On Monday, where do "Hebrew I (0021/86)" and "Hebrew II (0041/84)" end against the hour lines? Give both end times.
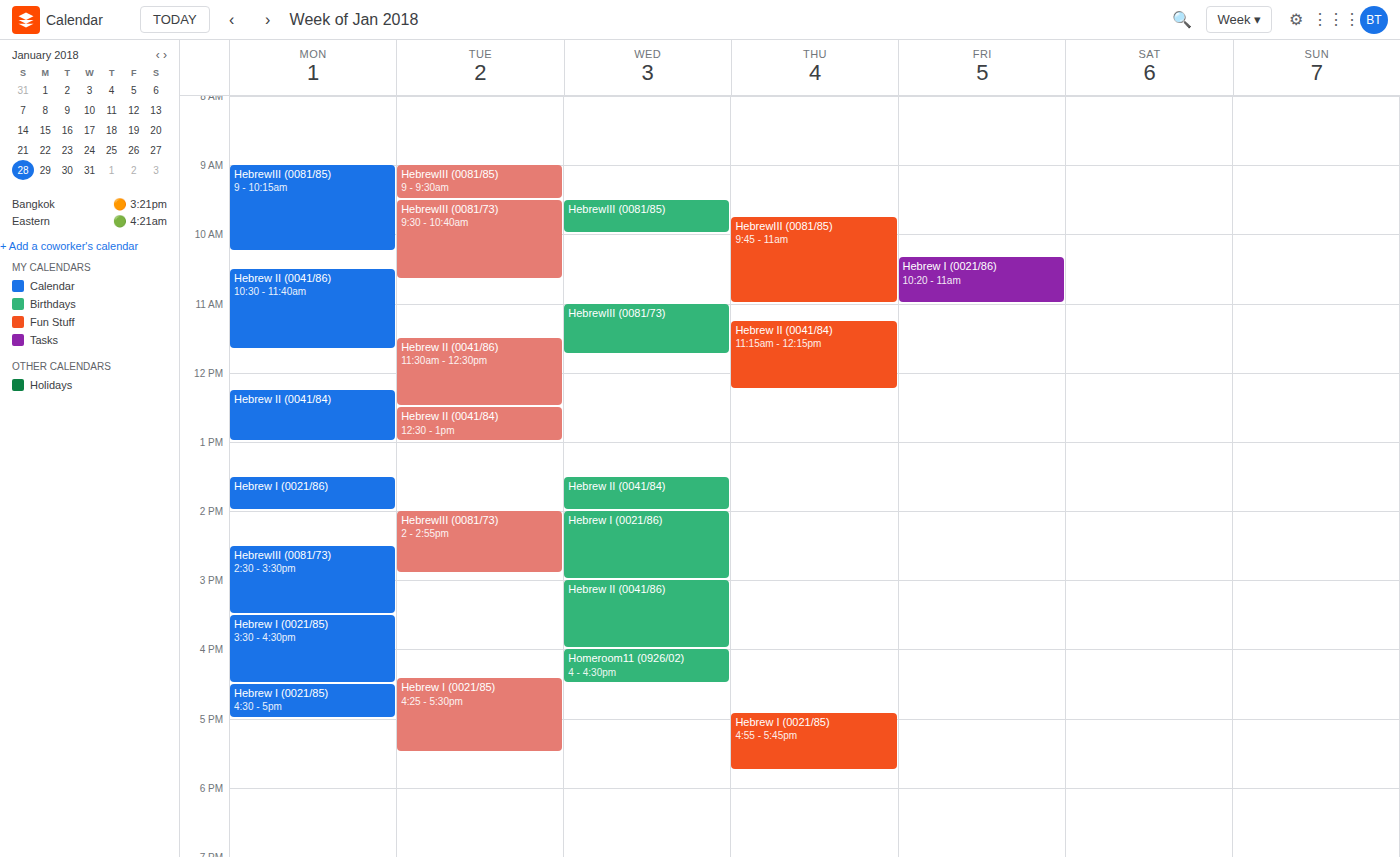
"Hebrew I (0021/86)": 2:00 PM, exactly on the 2 PM line. "Hebrew II (0041/84)": 1:00 PM, exactly on the 1 PM line.